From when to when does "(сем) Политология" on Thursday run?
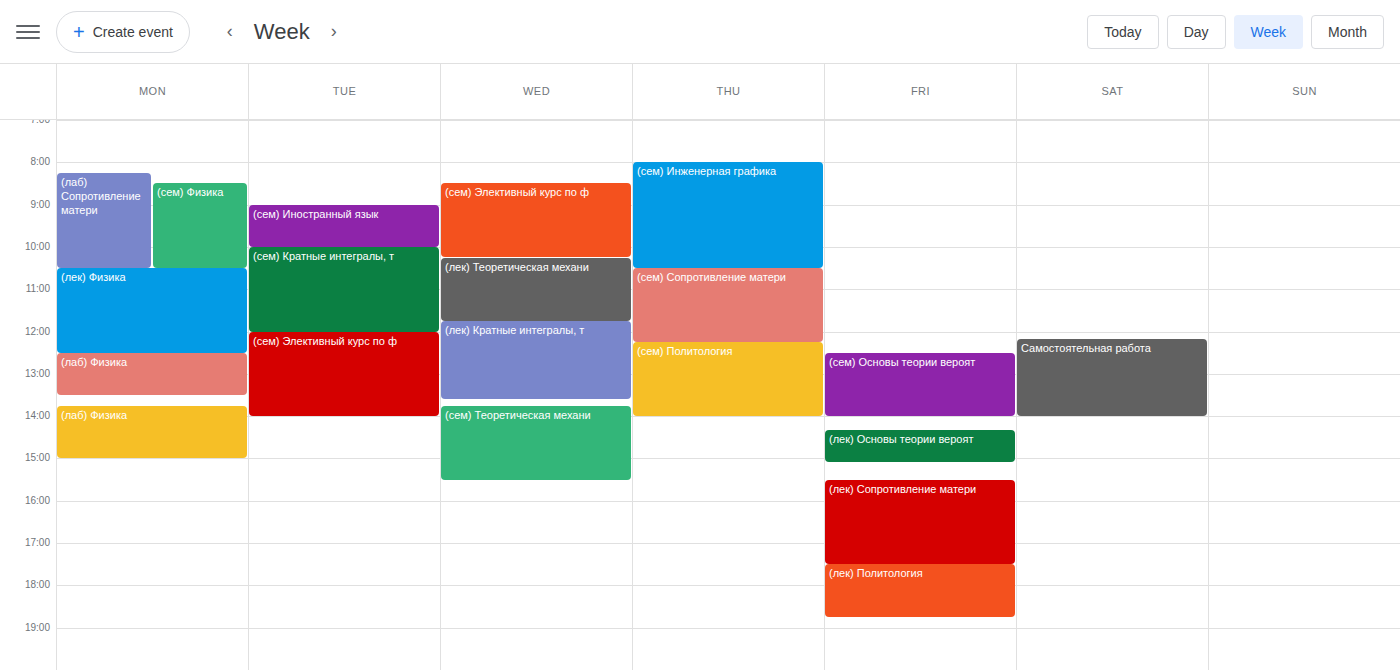
12:15 PM to 2:00 PM